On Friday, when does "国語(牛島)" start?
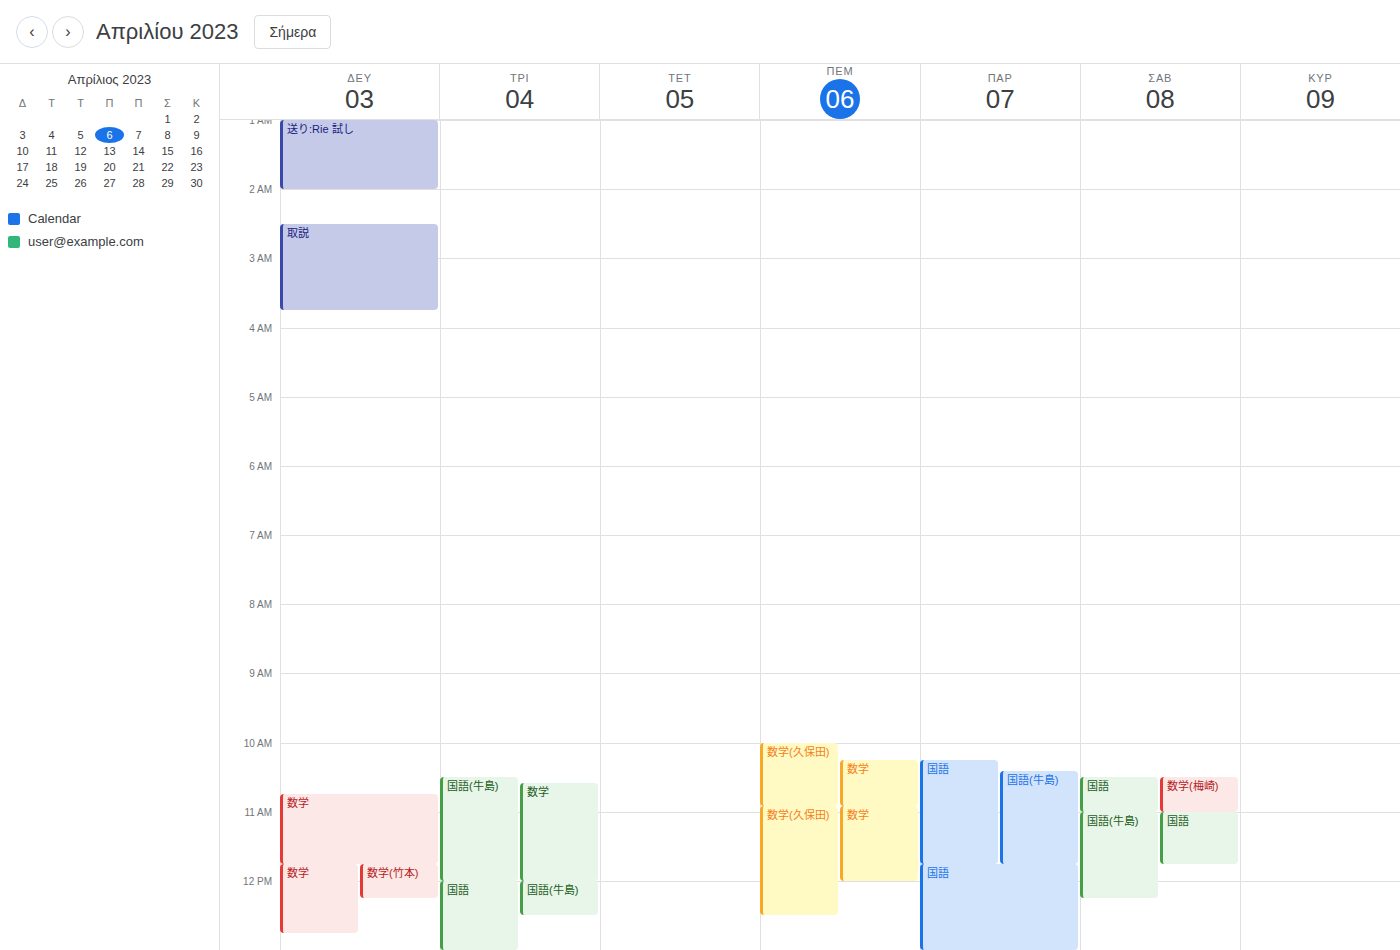
10:25 AM